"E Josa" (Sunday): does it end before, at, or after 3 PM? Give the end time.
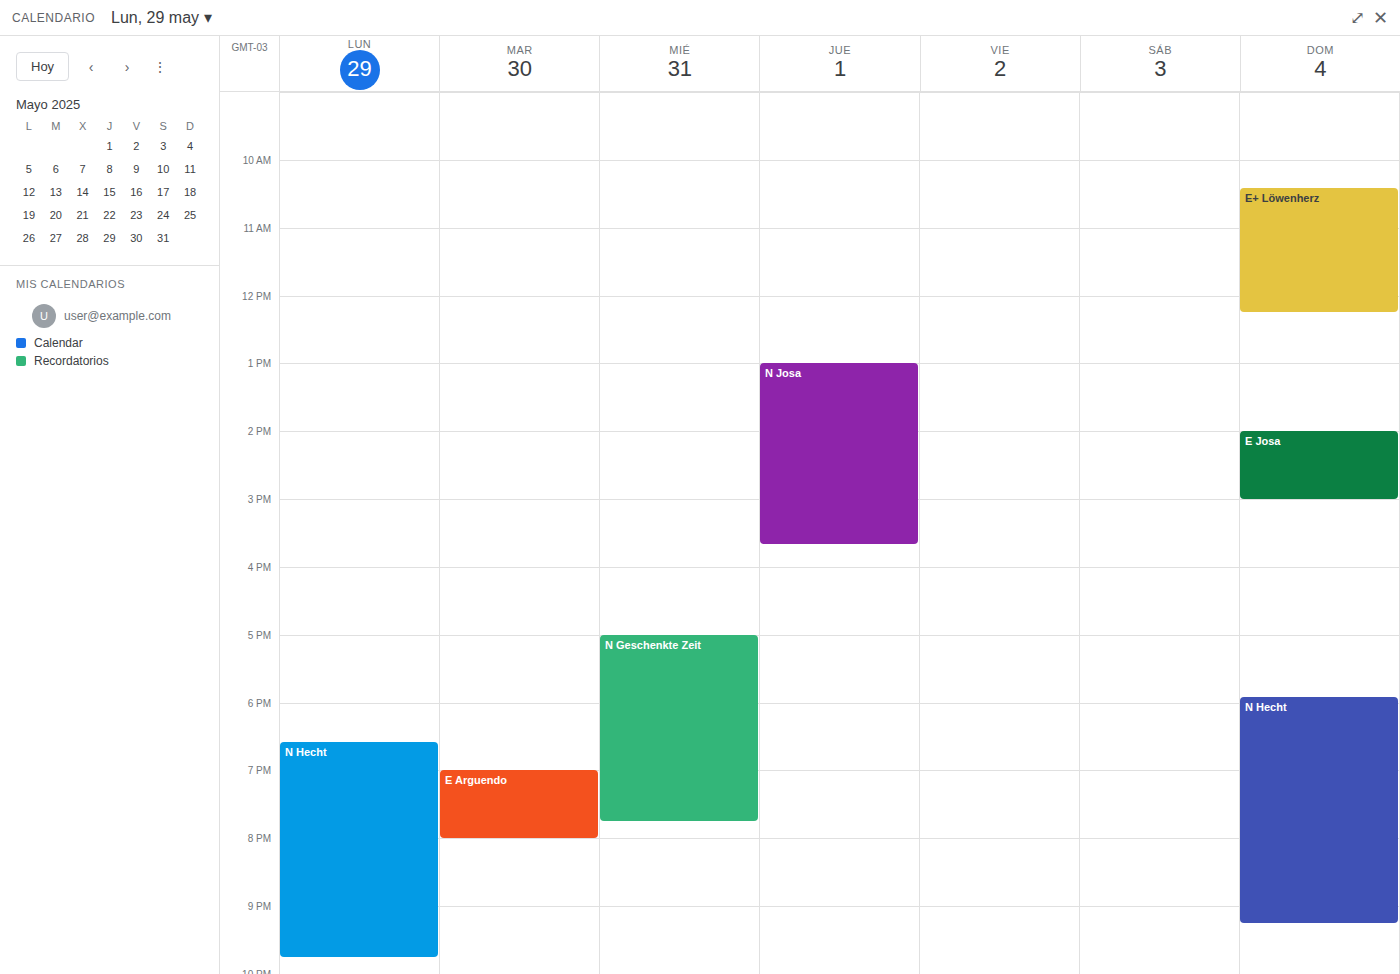
3:00 PM -- exactly at 3 PM, on the 3 PM line.